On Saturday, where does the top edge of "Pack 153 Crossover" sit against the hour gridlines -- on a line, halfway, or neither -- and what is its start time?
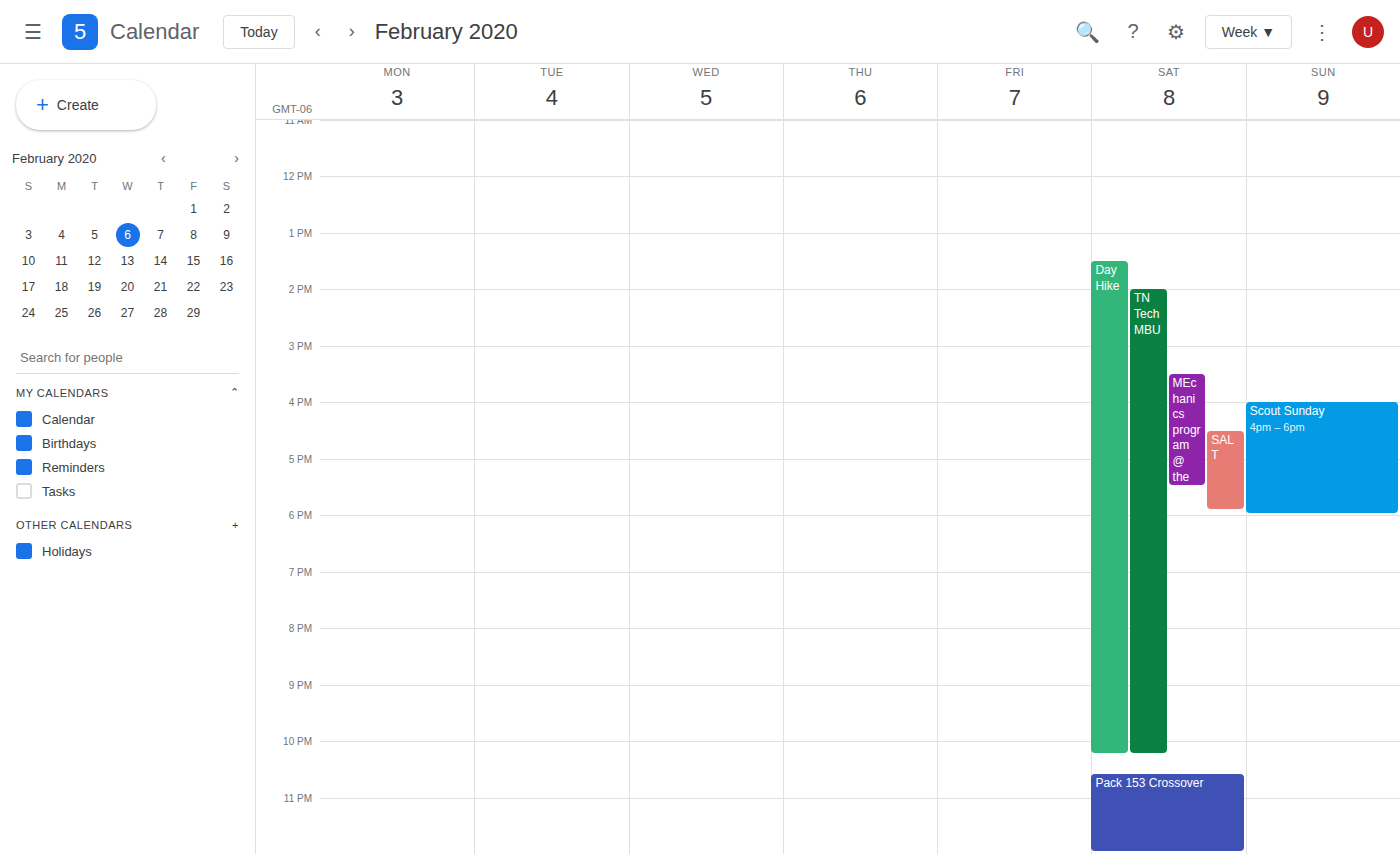
10:35 PM -- neither: 35 minutes below the 10 PM line and 25 minutes above the 11 PM line.